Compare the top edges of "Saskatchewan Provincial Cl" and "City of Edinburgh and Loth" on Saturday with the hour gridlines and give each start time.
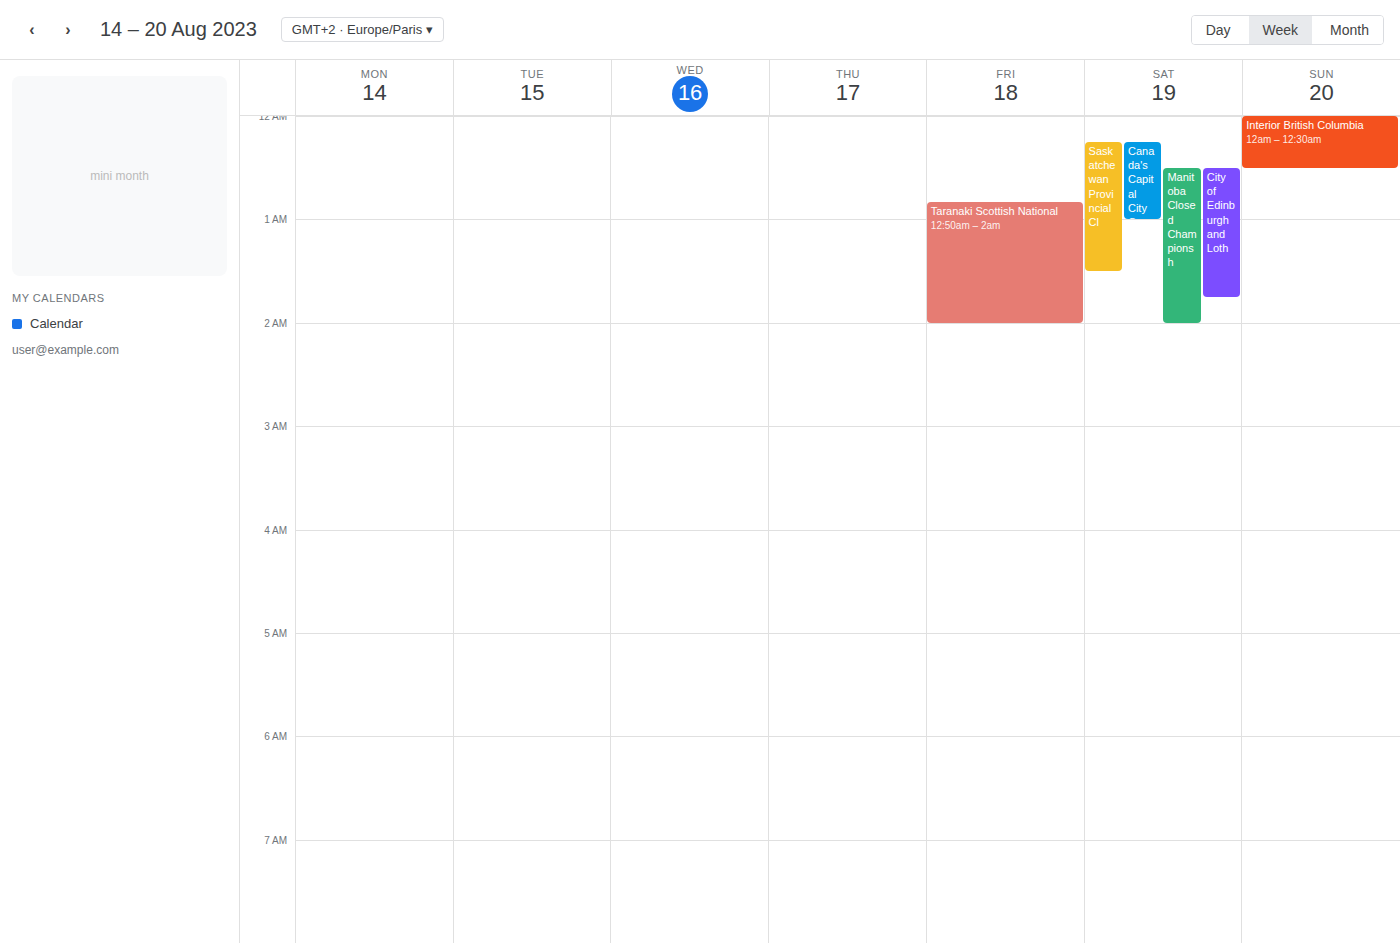
"Saskatchewan Provincial Cl": 12:15 AM, neither: a quarter of the way from the 12 AM line to the 1 AM line. "City of Edinburgh and Loth": 12:30 AM, halfway between the 12 AM and 1 AM lines.